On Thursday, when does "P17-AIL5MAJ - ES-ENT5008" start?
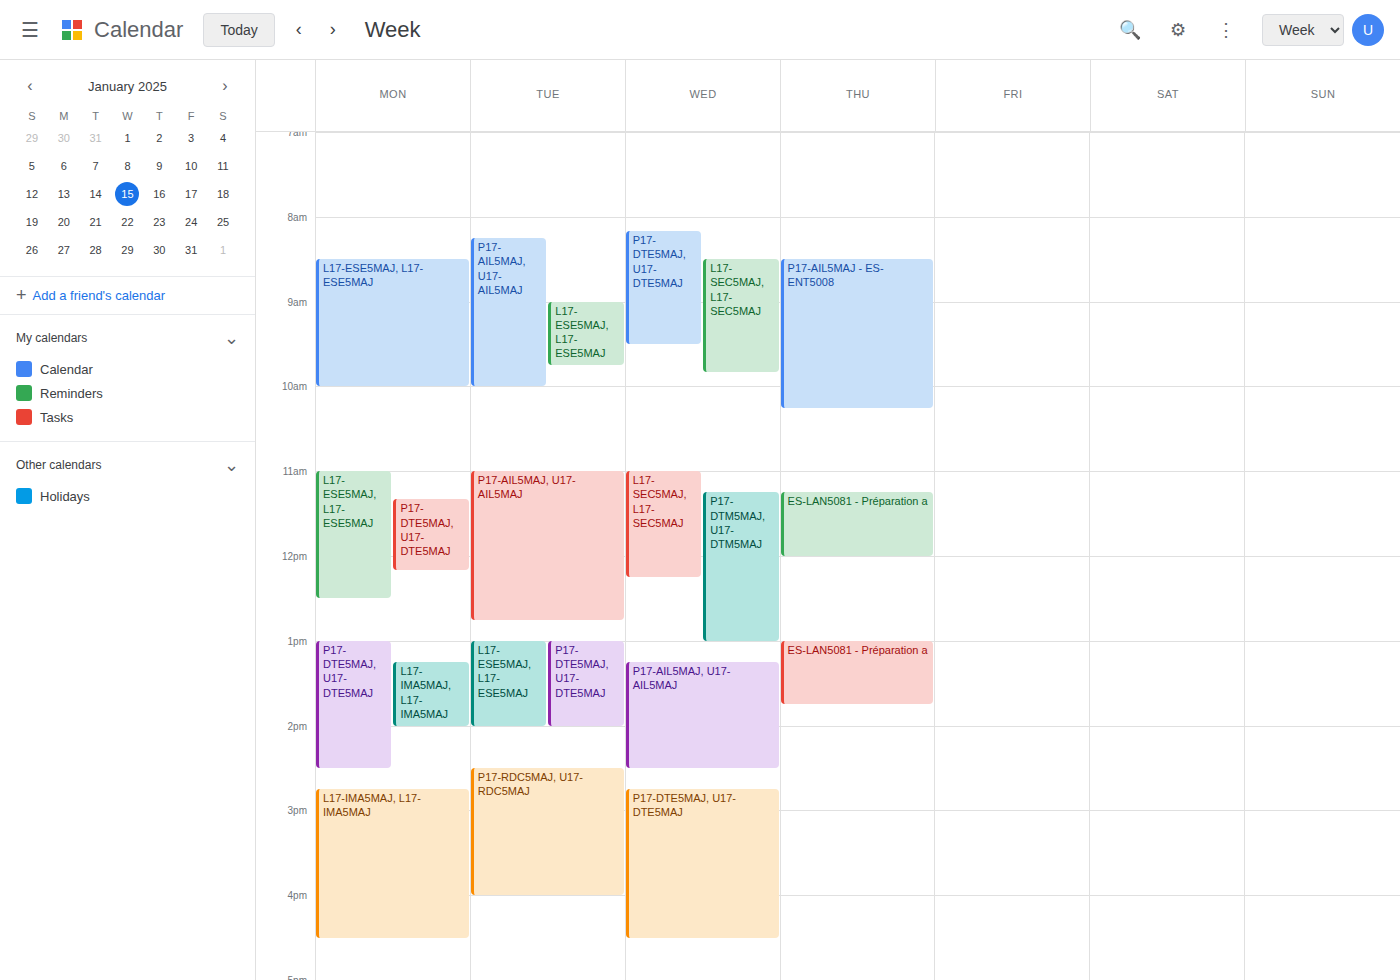
8:30 AM